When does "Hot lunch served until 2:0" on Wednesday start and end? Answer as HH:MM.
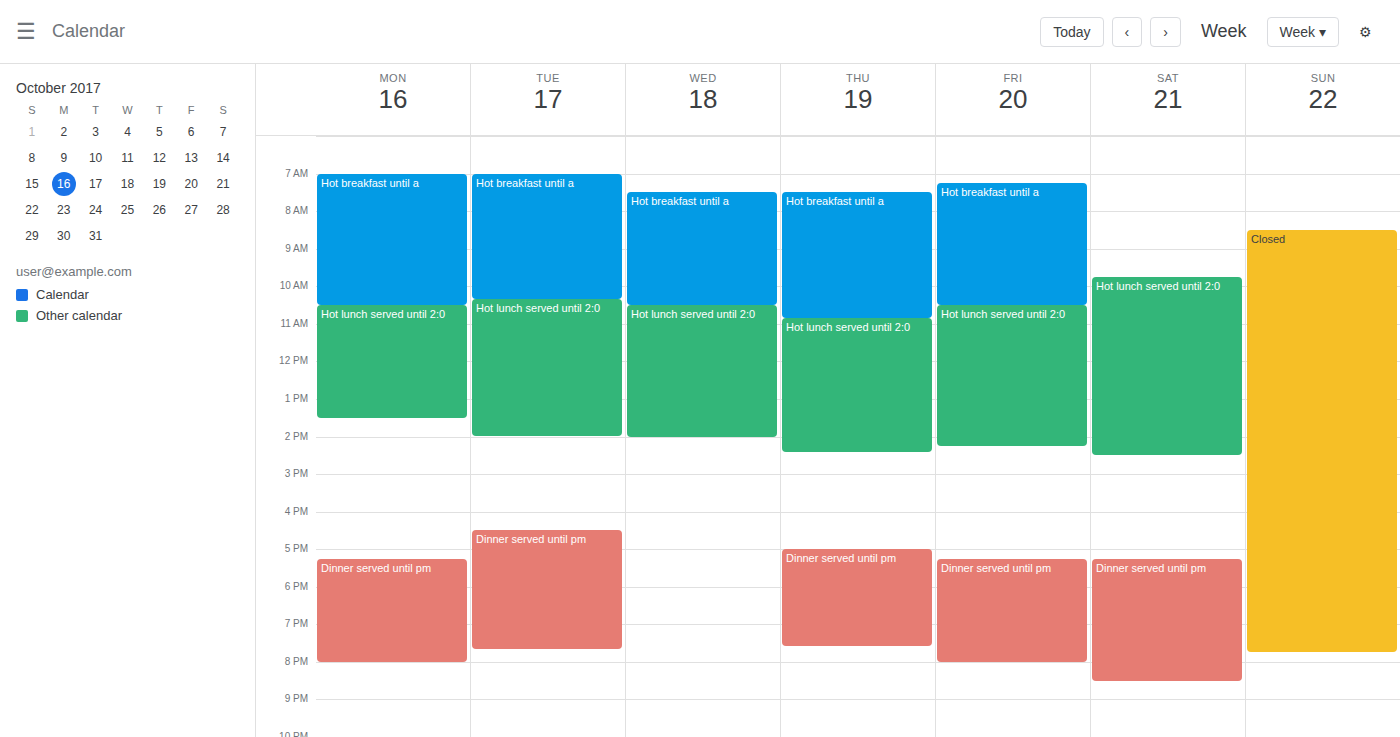
10:30 to 14:00